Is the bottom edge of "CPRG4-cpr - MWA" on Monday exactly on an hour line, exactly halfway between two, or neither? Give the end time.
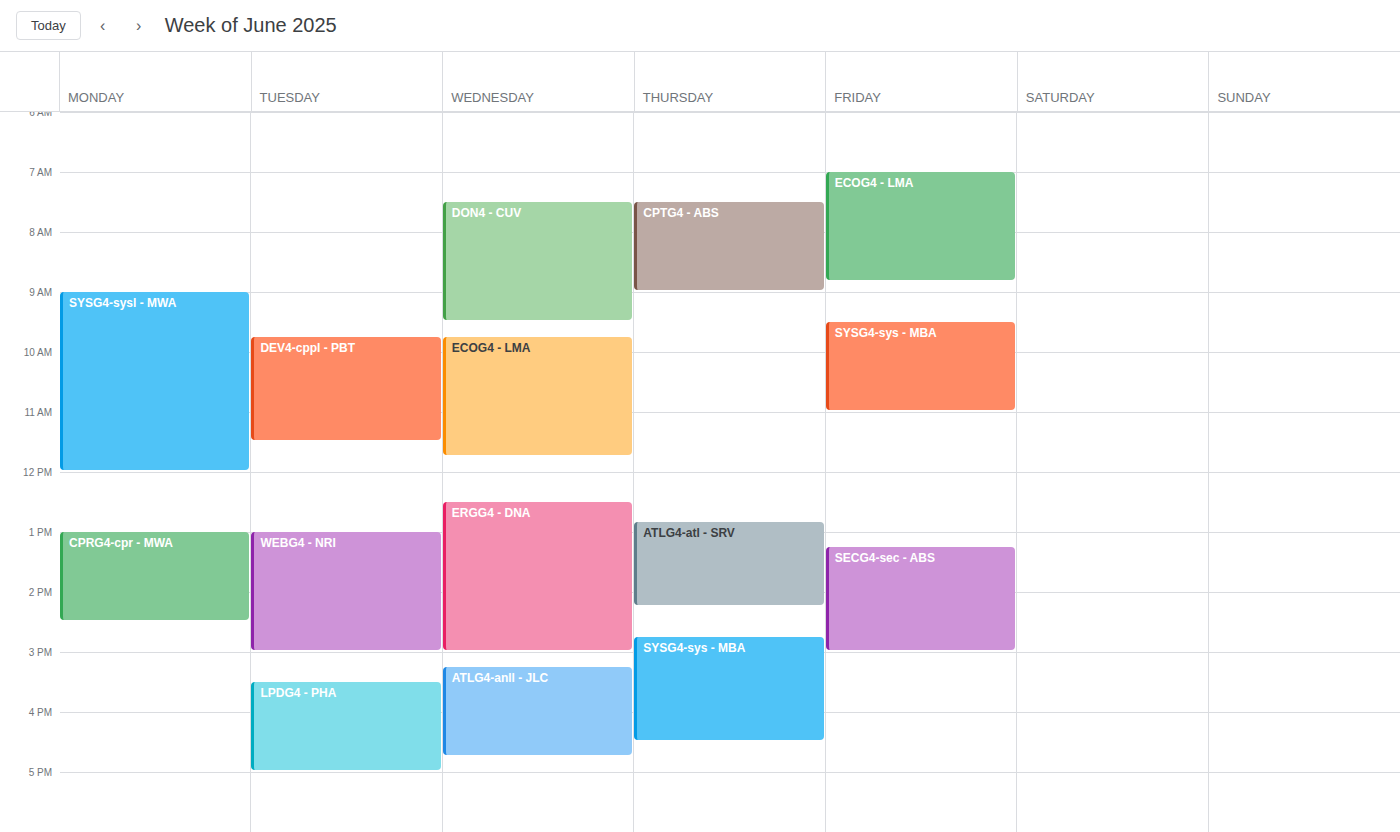
14:30 -- halfway between the 14:00 and 15:00 lines.